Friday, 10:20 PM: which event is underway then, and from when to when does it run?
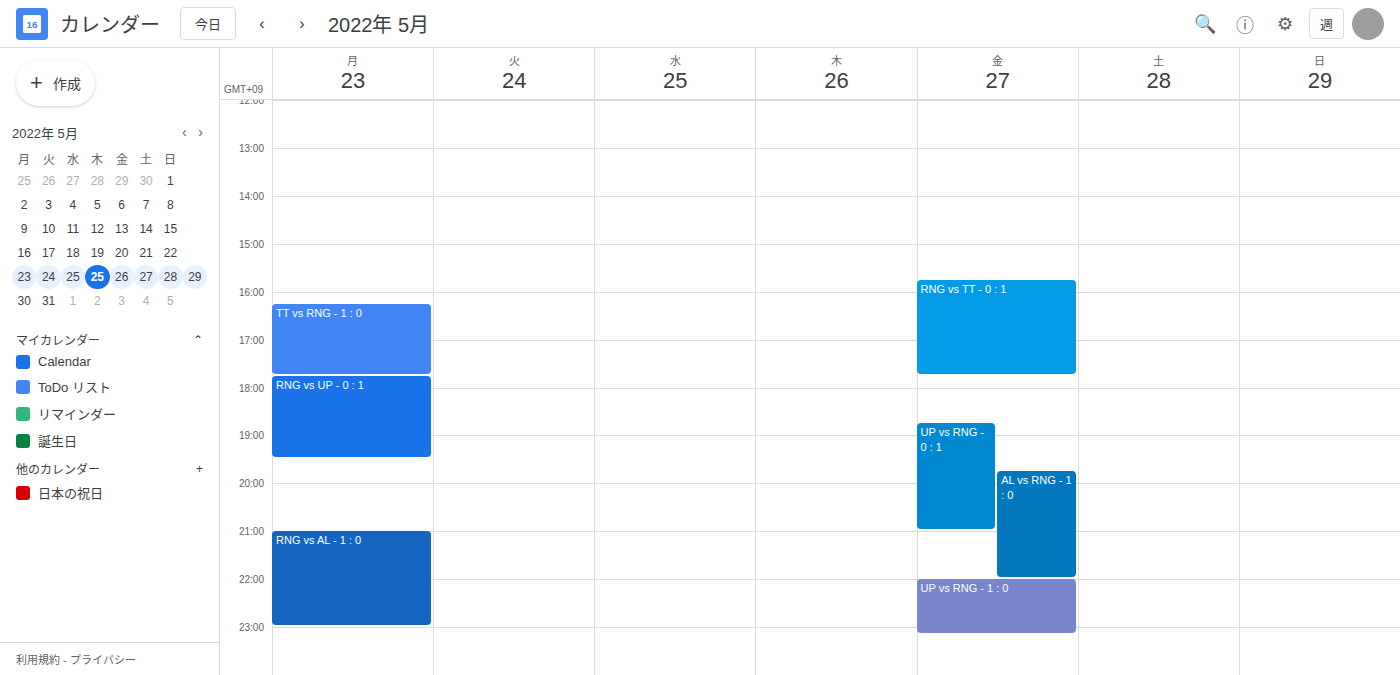
"UP vs RNG - 1 : 0", 10:00 PM to 11:10 PM